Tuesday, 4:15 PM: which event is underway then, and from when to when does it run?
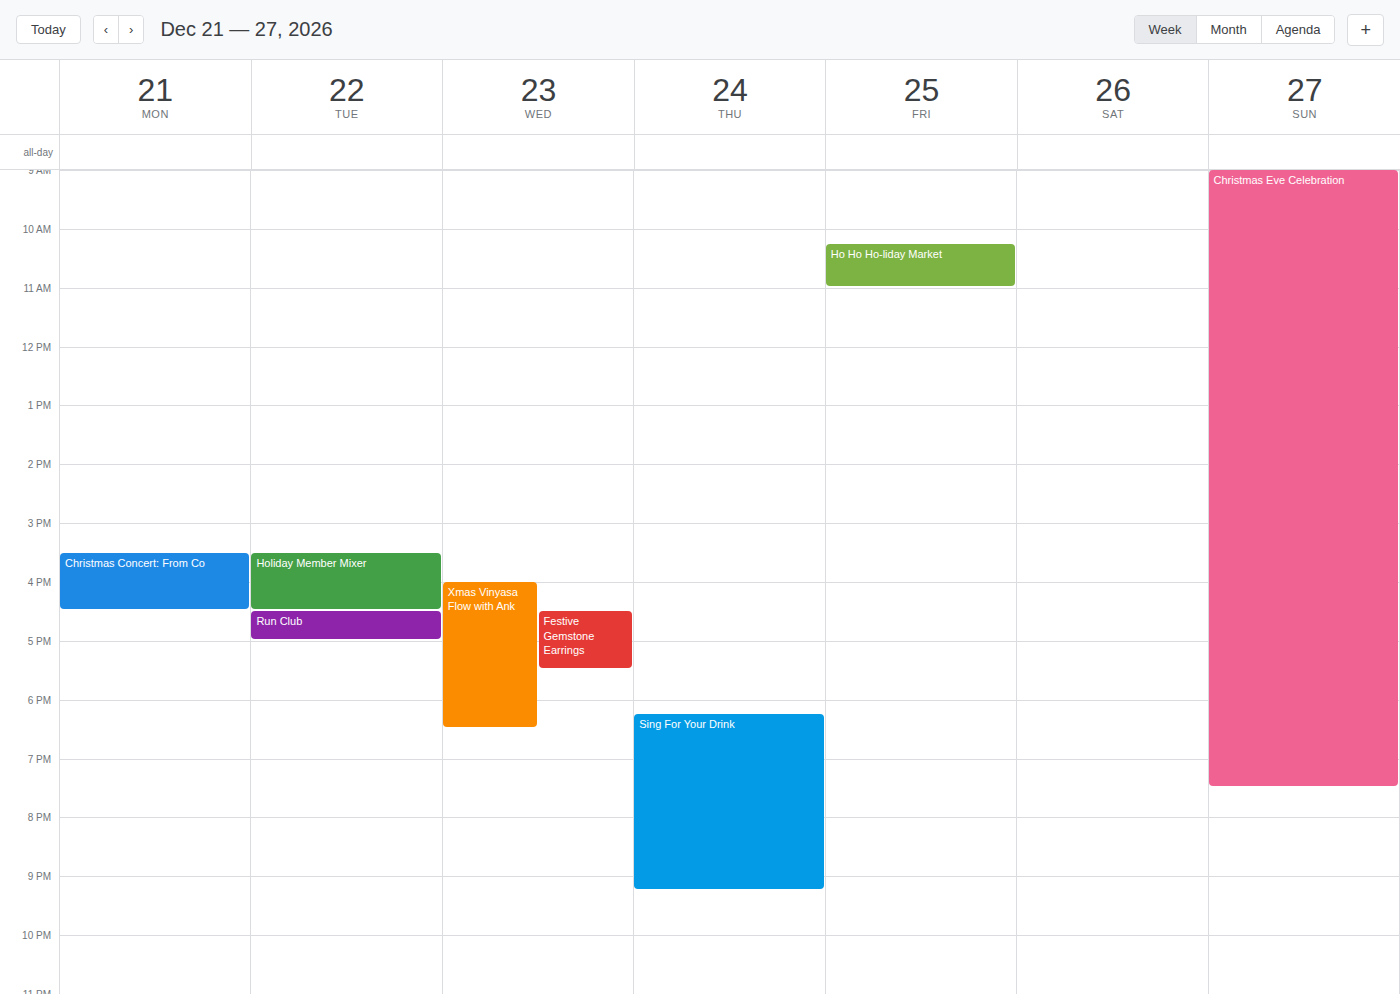
"Holiday Member Mixer", 3:30 PM to 4:30 PM